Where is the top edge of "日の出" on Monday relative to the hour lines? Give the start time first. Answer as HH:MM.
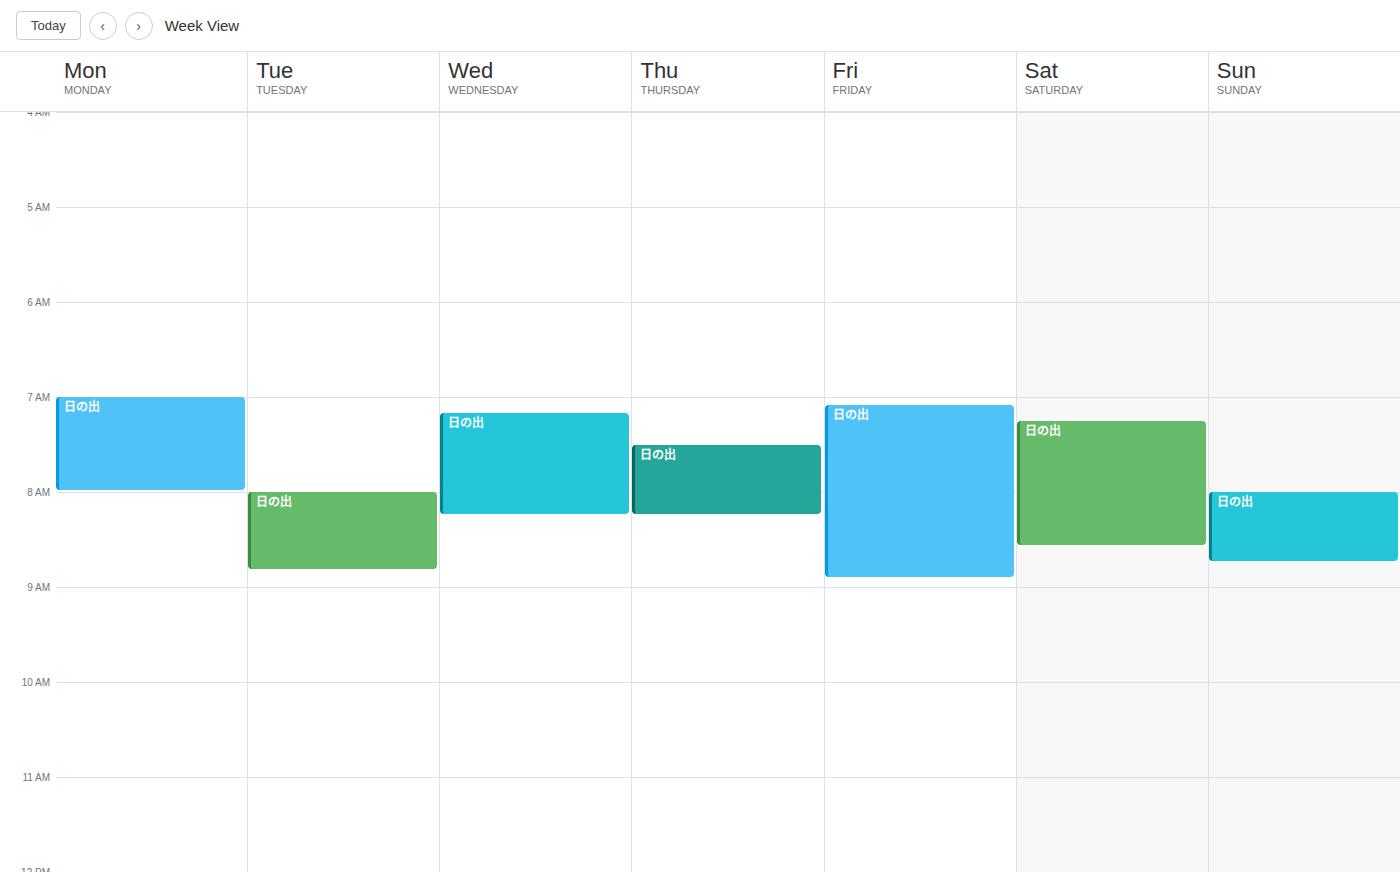
07:00 -- exactly on the 07:00 line.